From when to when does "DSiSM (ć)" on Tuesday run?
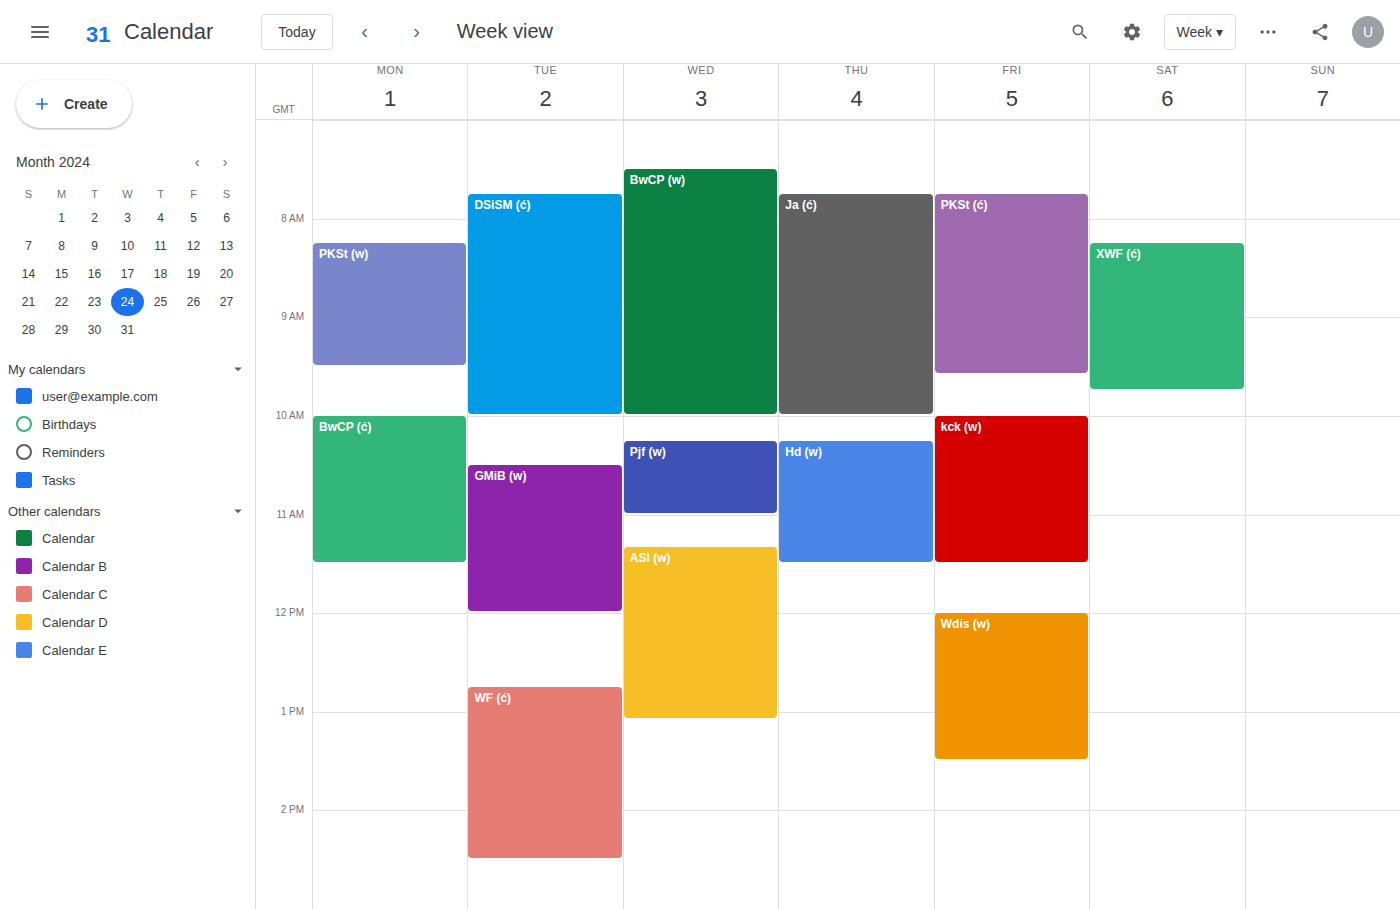
7:45 AM to 10:00 AM